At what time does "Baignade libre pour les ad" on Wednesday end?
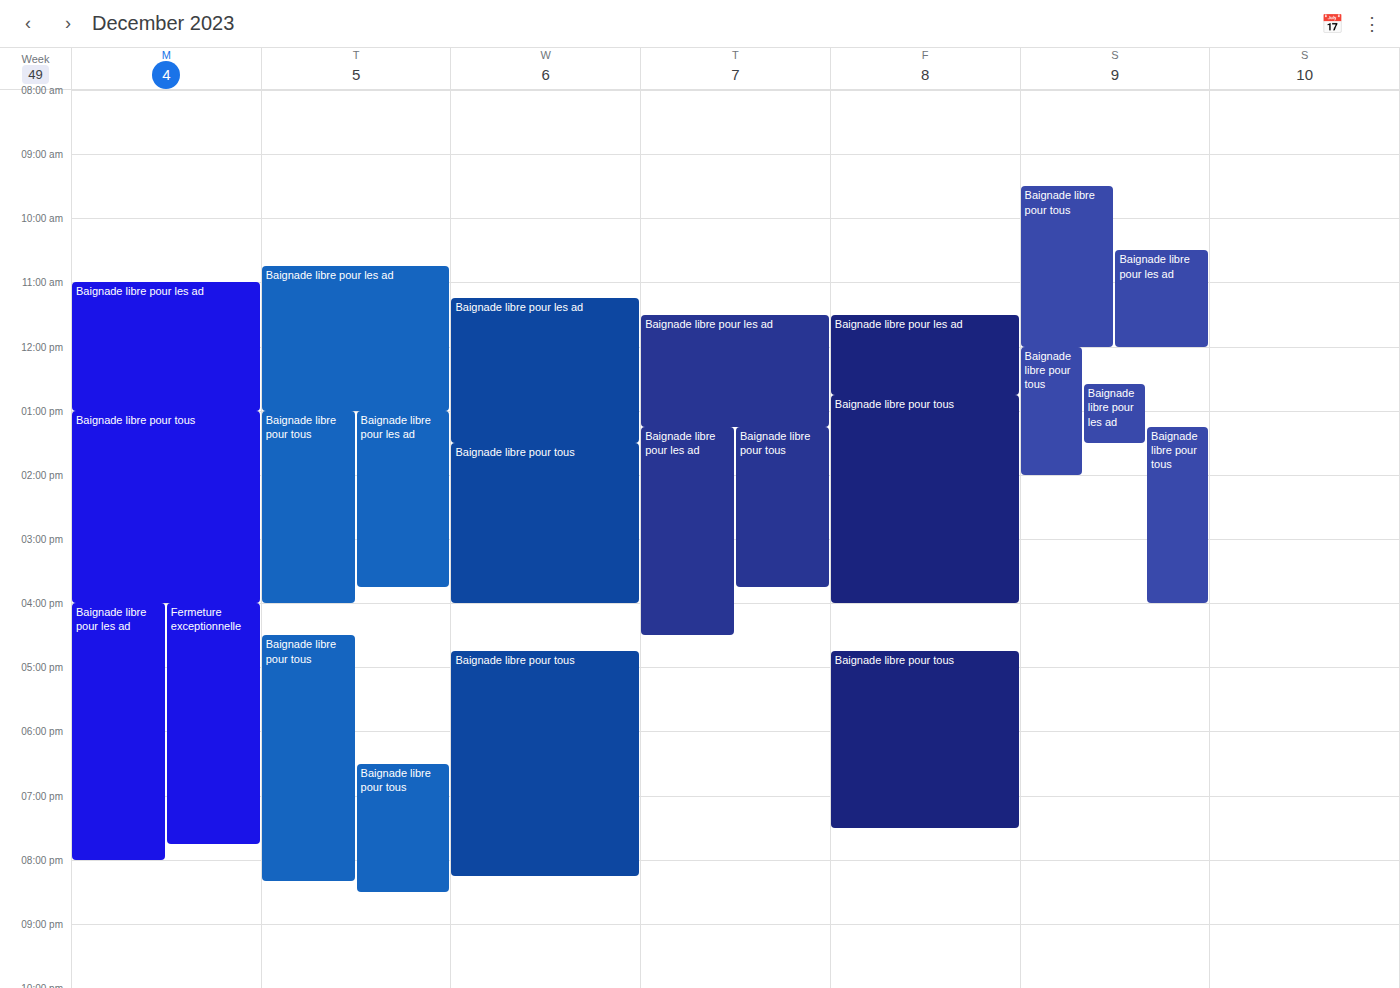
1:30 PM